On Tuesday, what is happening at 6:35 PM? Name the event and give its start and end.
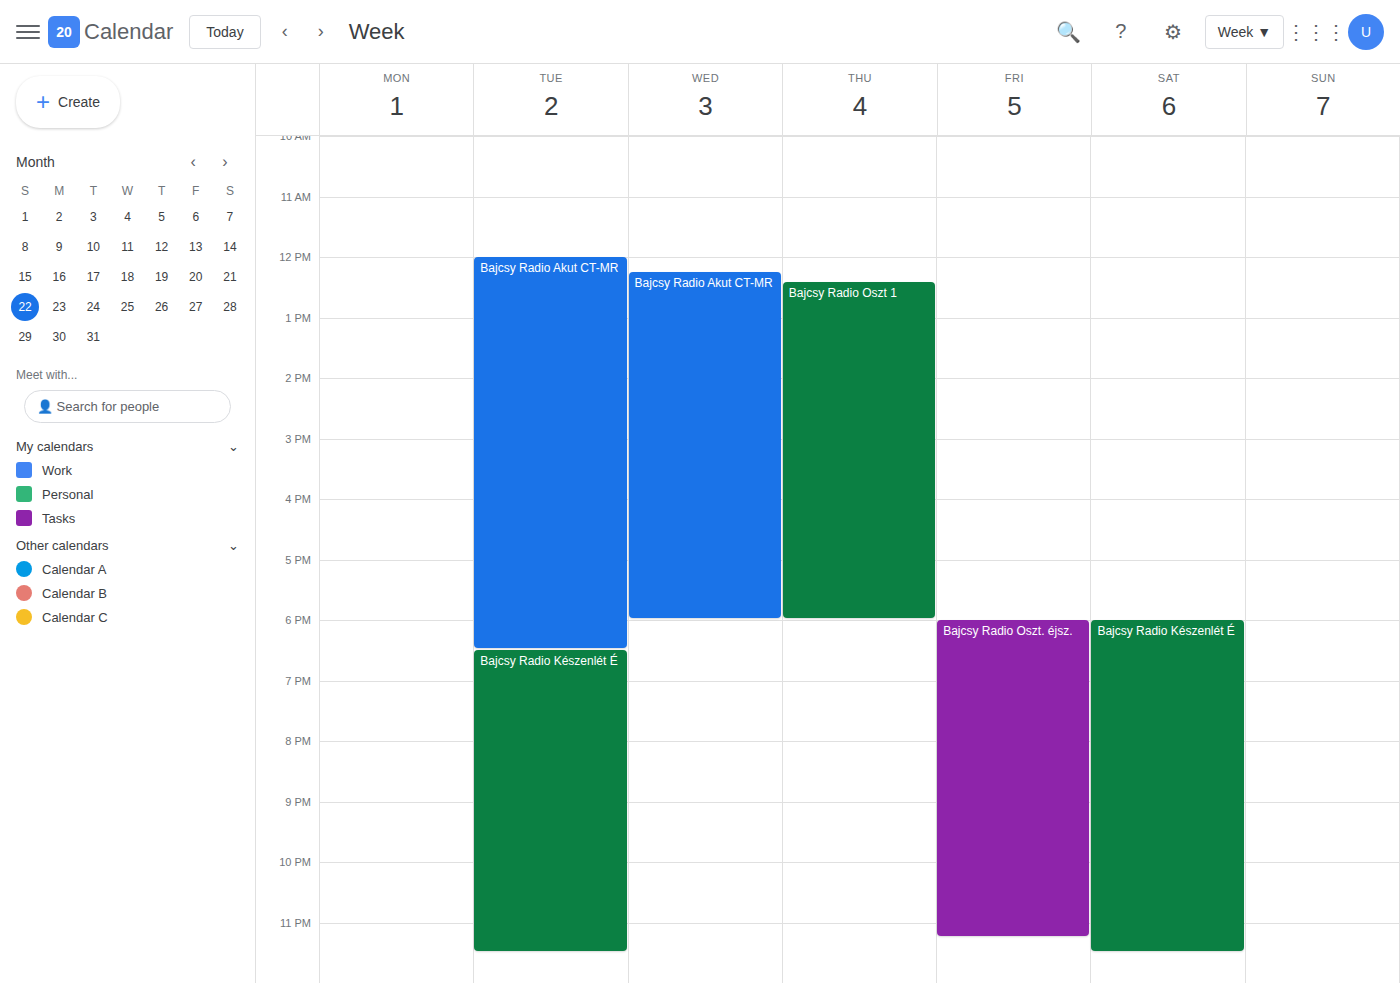
"Bajcsy Radio Készenlét É", 6:30 PM to 11:30 PM